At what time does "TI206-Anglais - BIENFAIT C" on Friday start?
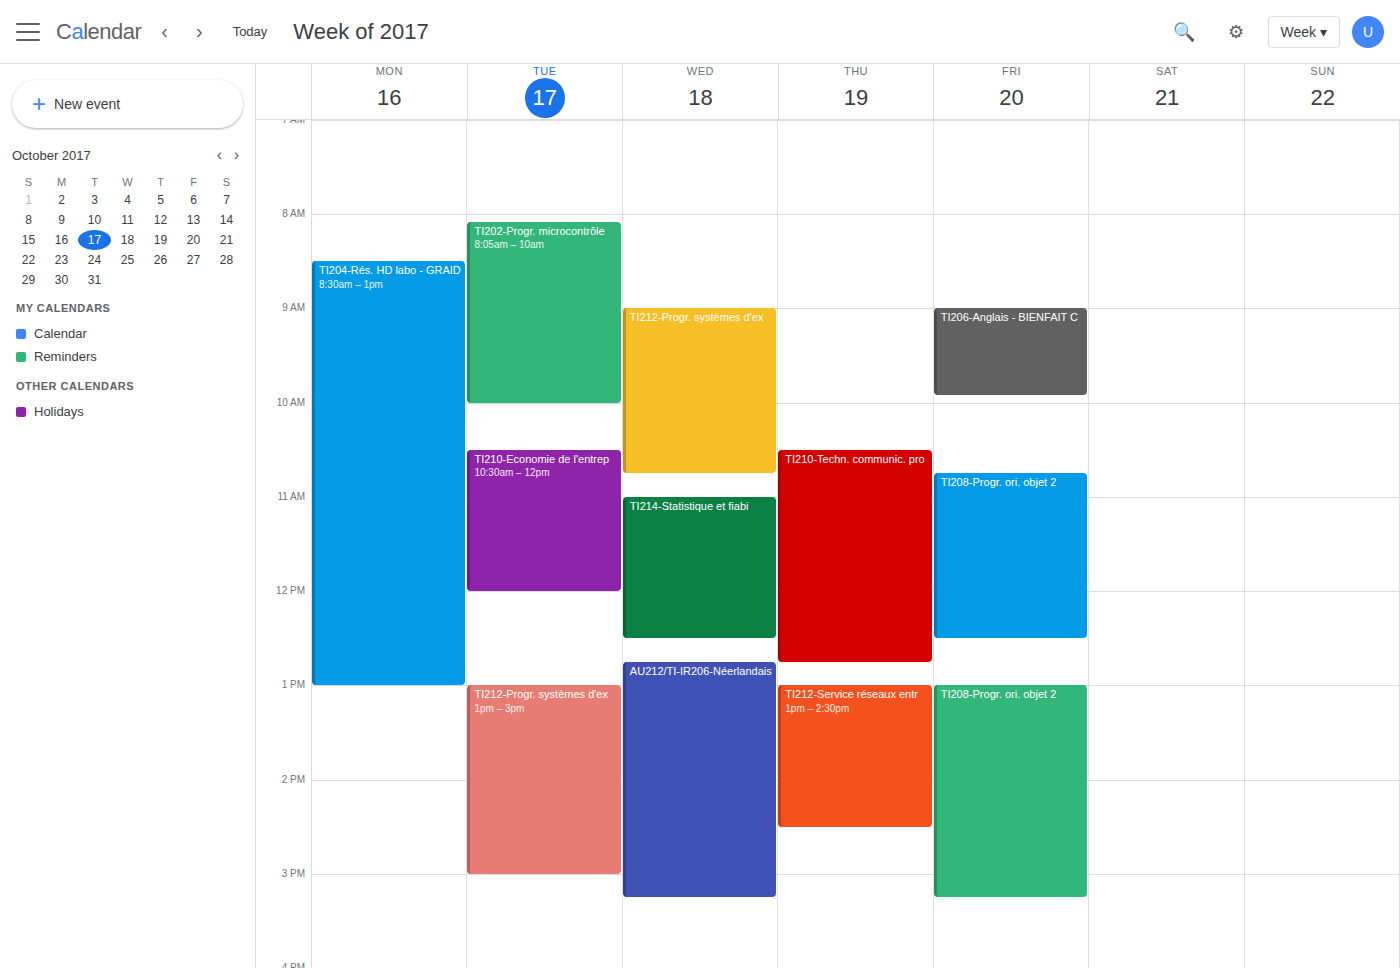
9:00 AM